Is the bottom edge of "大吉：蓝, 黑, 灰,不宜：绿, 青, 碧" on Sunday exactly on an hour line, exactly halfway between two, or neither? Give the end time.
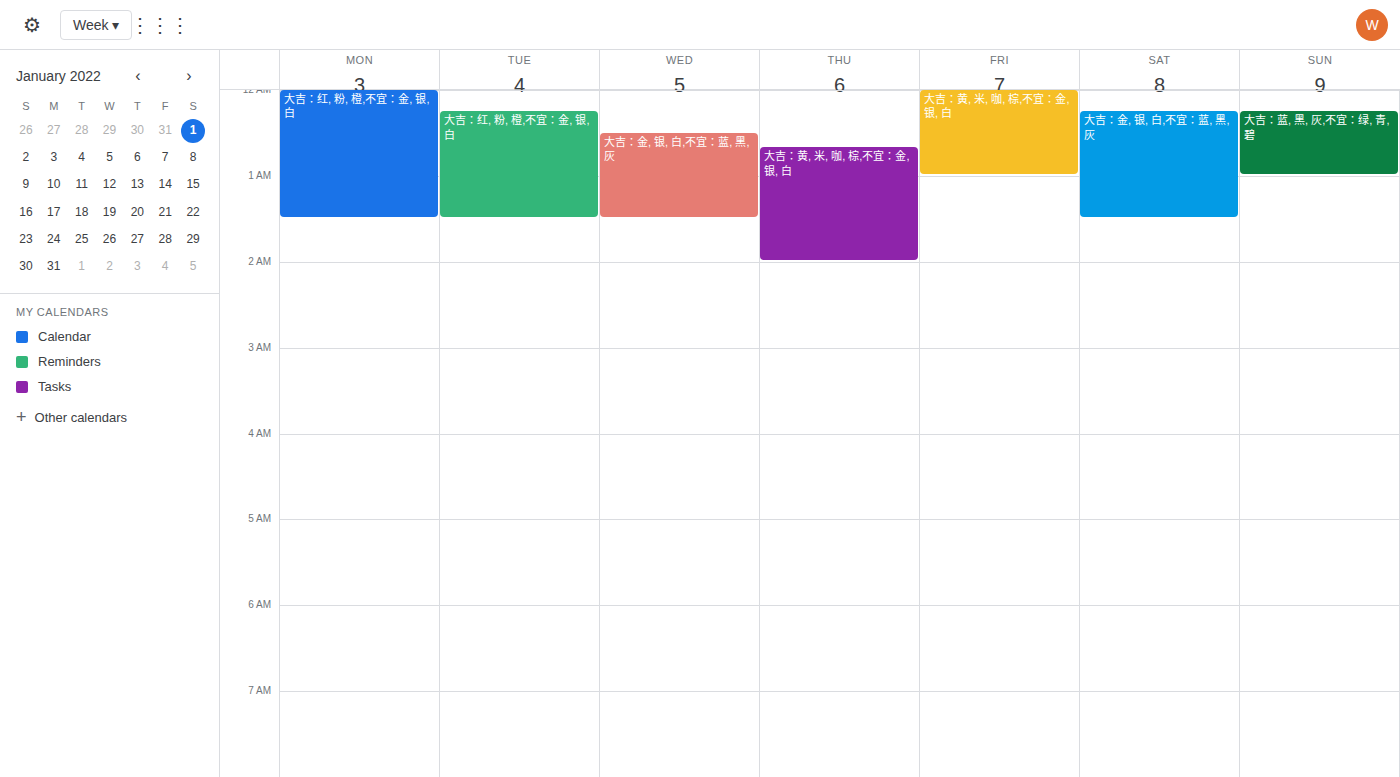
1:00 AM -- exactly on the 1 AM line.